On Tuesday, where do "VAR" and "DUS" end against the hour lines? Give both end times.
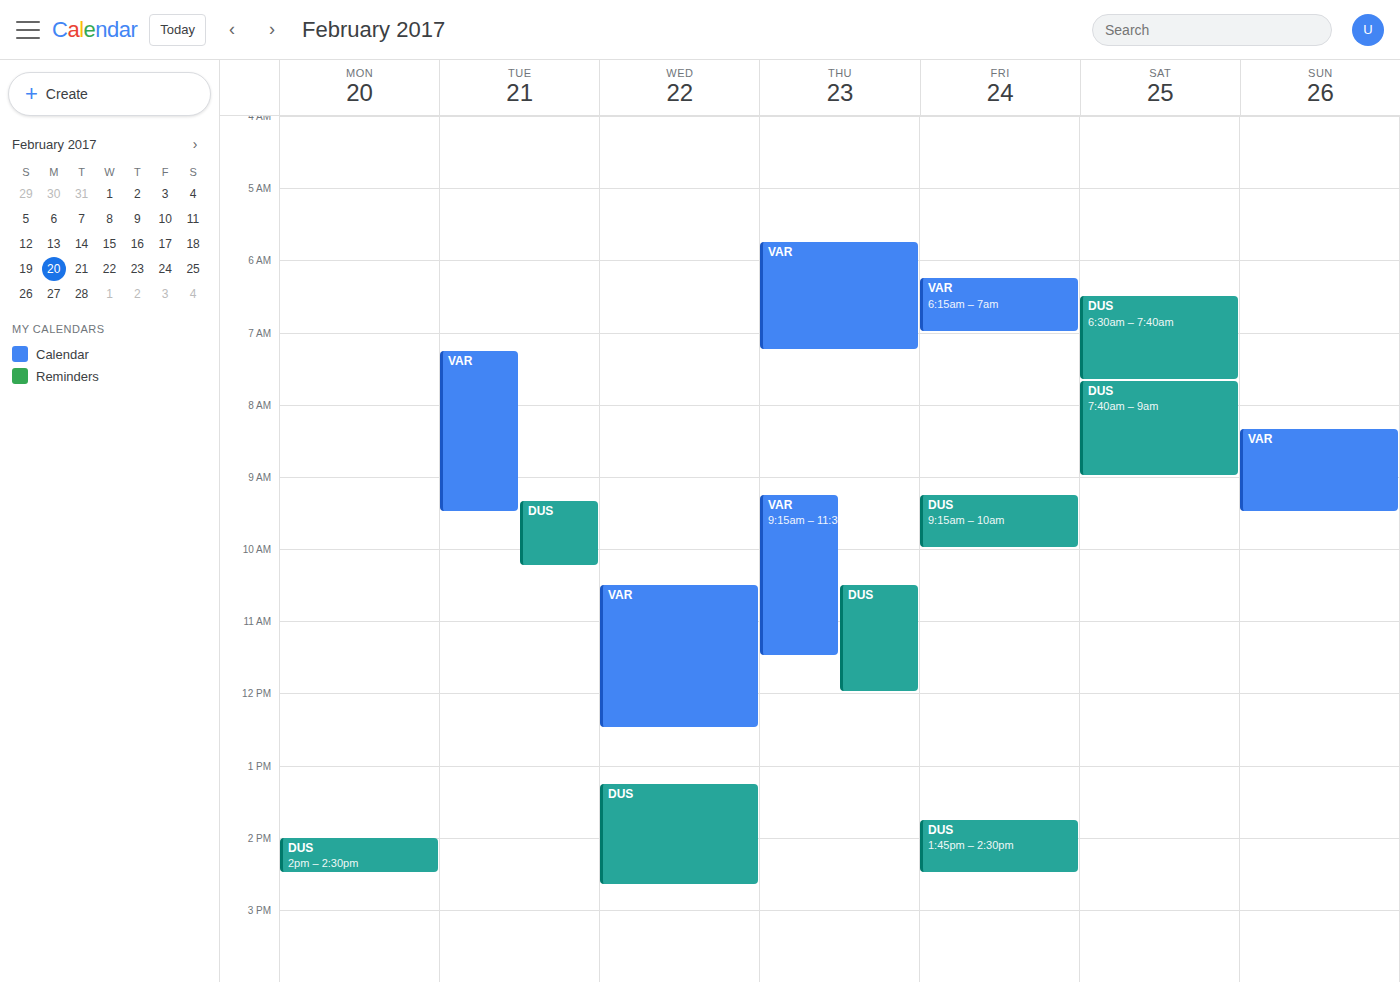
"VAR": 9:30 AM, halfway between the 9 AM and 10 AM lines. "DUS": 10:15 AM, neither: a quarter of the way from the 10 AM line to the 11 AM line.